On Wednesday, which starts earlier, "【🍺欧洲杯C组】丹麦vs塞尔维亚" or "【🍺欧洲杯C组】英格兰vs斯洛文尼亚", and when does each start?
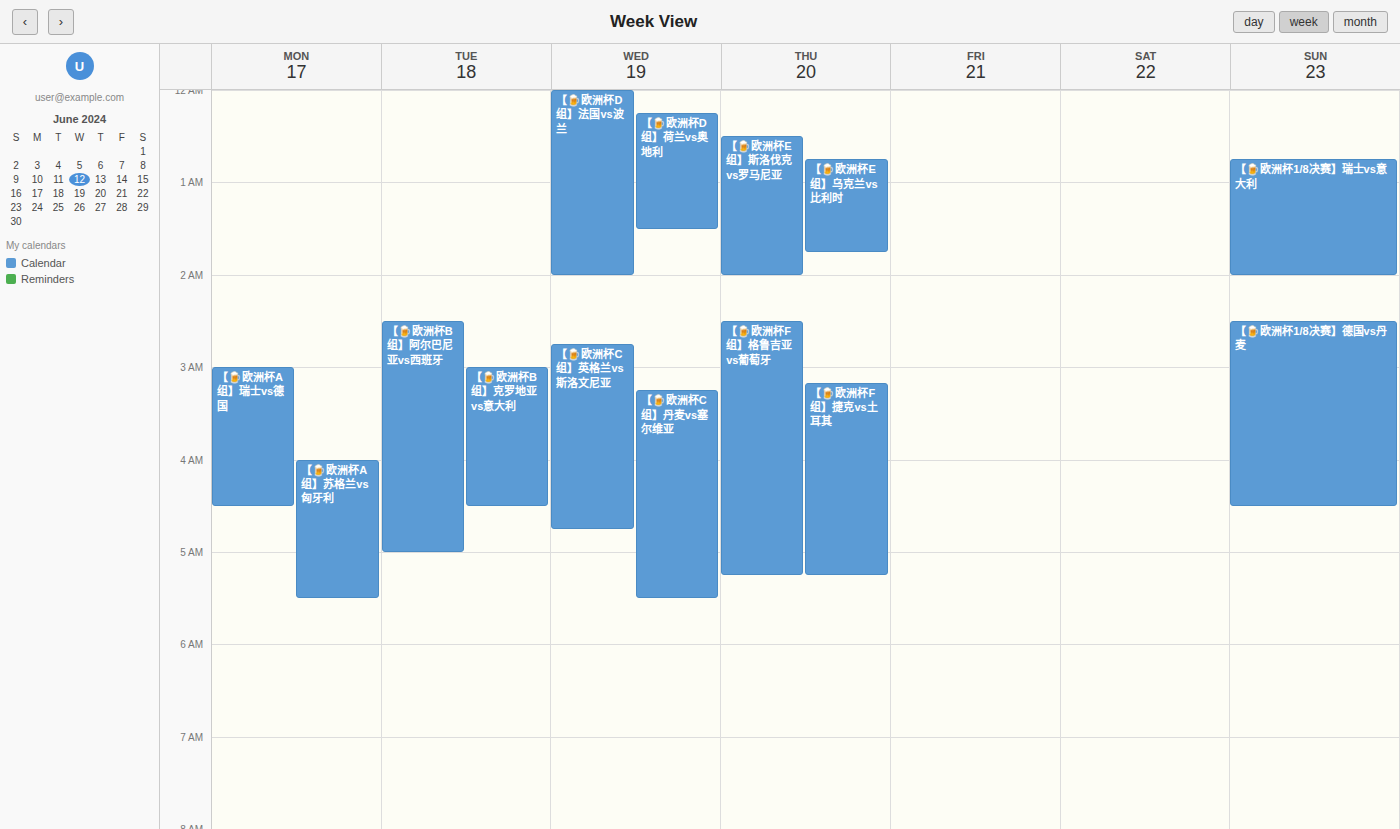
"【🍺欧洲杯C组】英格兰vs斯洛文尼亚" 2:45 AM; "【🍺欧洲杯C组】丹麦vs塞尔维亚" 3:15 AM.